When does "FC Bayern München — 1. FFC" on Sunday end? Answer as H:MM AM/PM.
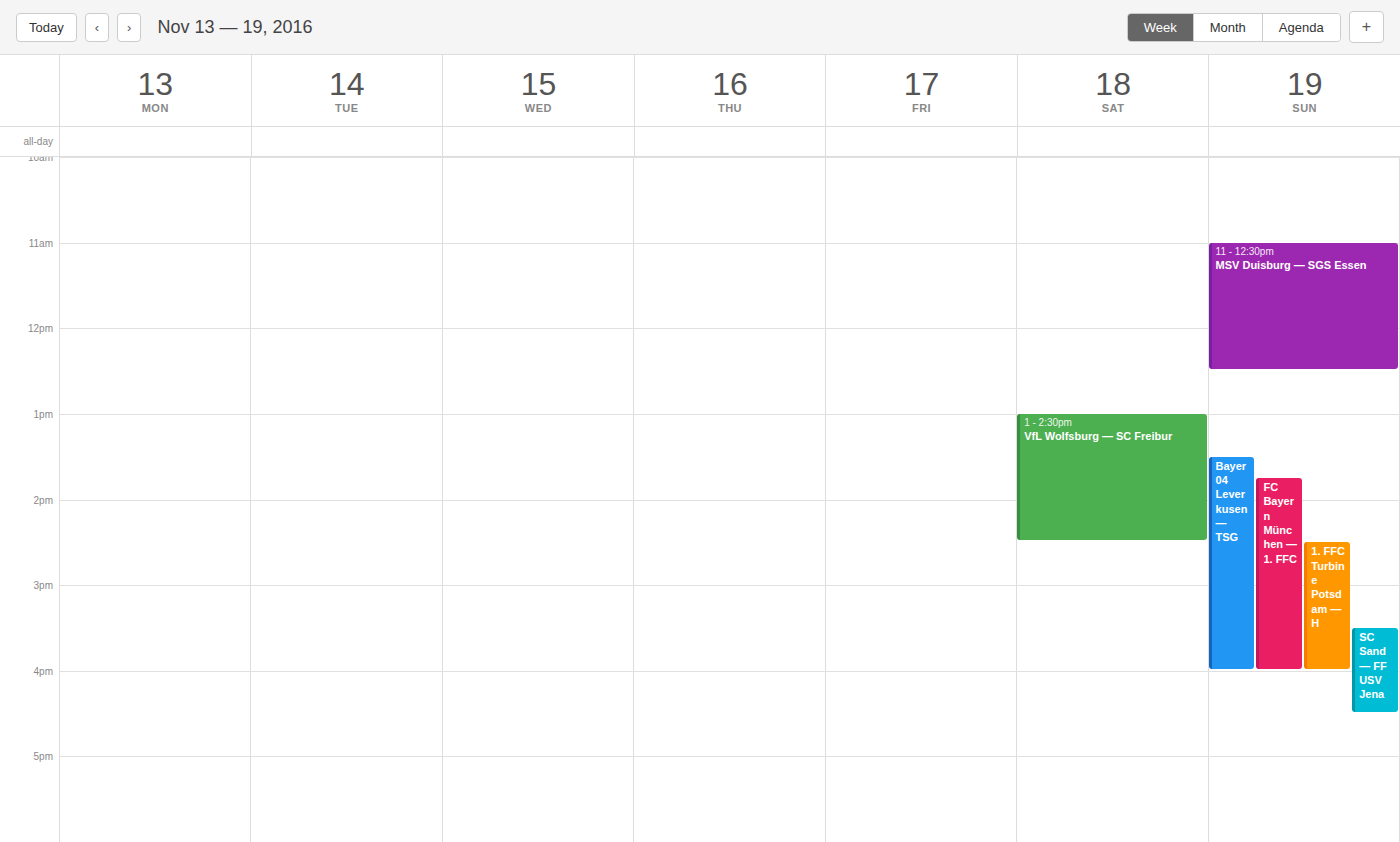
4:00 PM